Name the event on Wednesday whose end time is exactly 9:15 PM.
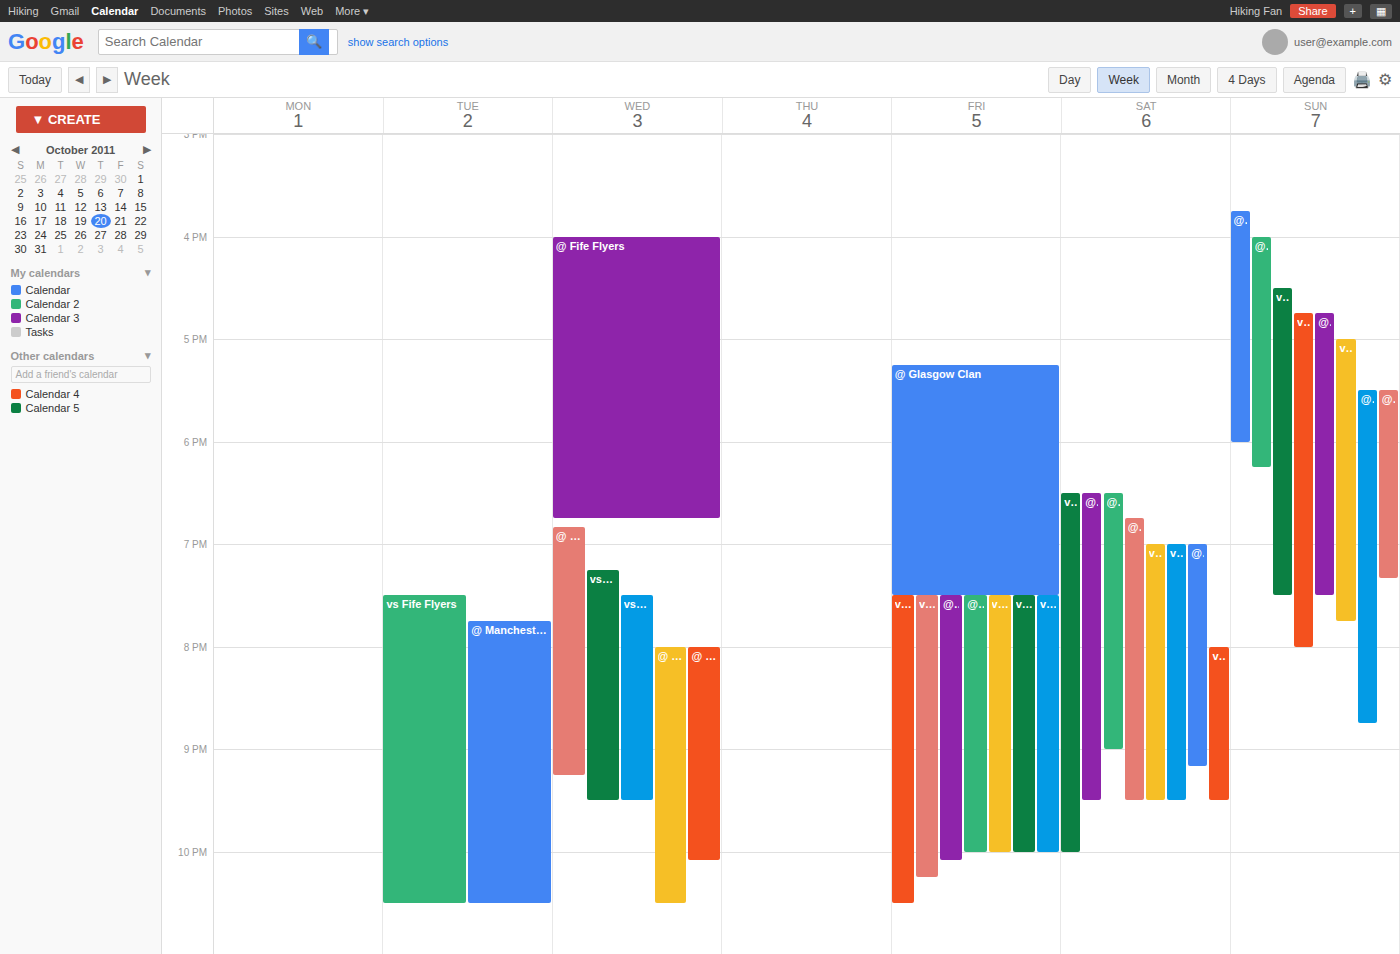
"@ Nottingham Panthers"